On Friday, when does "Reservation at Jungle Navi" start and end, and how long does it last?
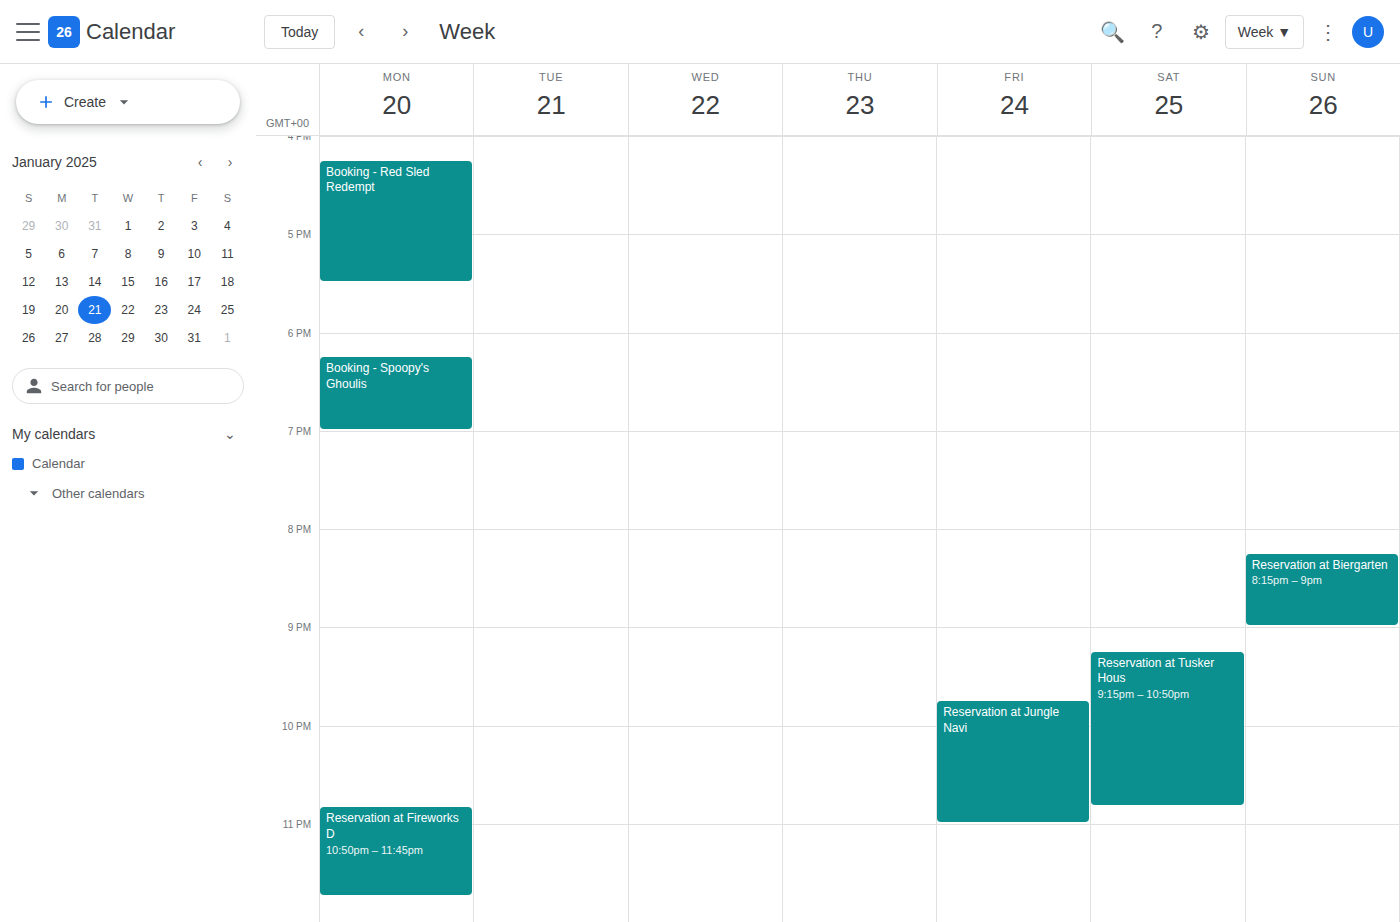
9:45 PM to 11:00 PM, 1 hour 15 minutes